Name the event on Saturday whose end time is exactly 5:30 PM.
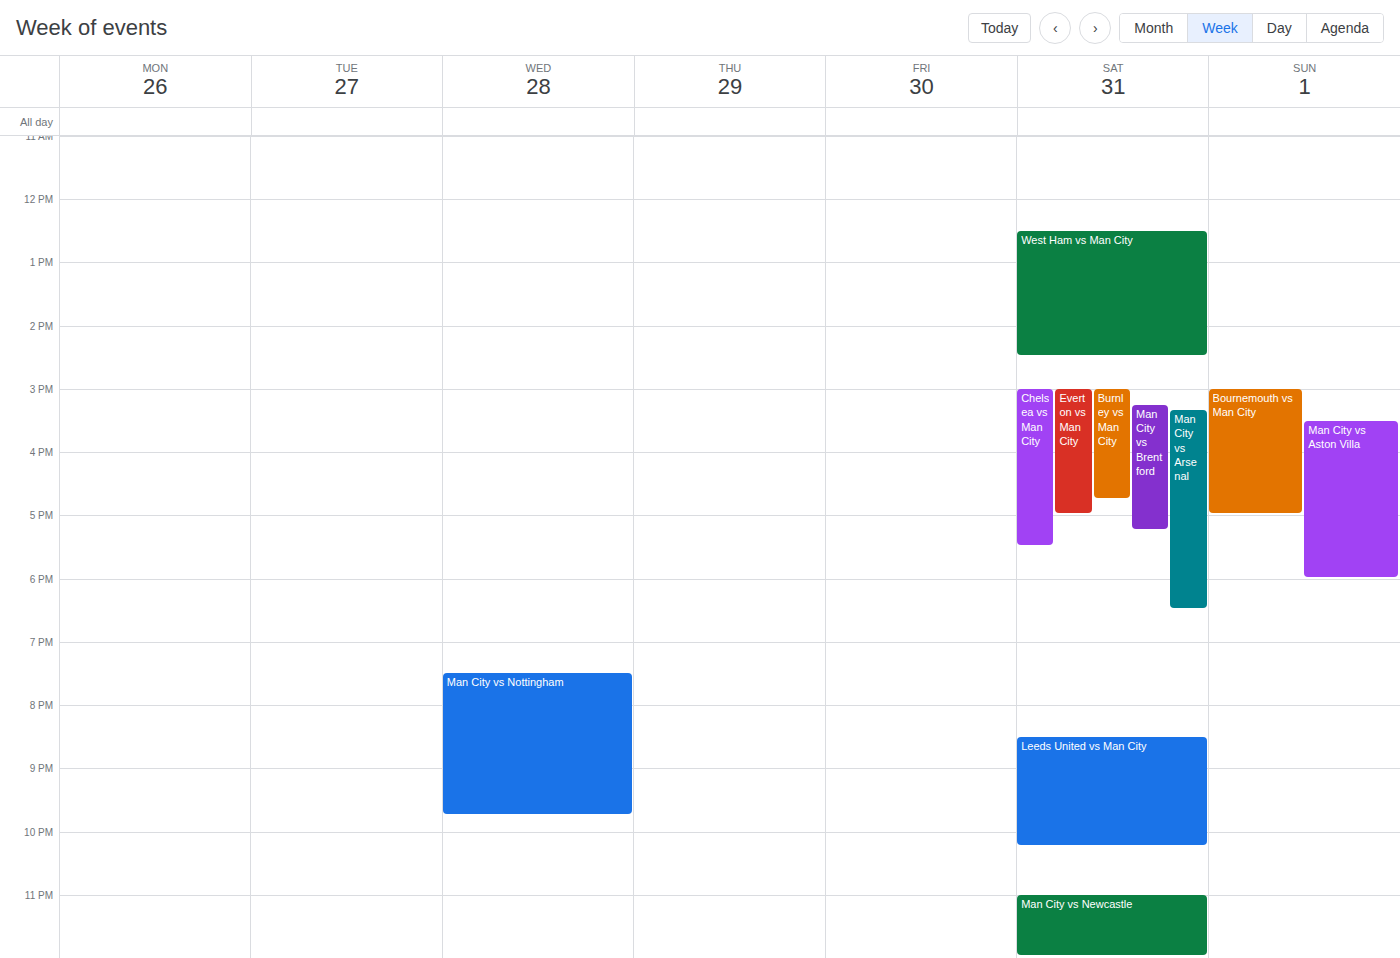
"Chelsea vs Man City"